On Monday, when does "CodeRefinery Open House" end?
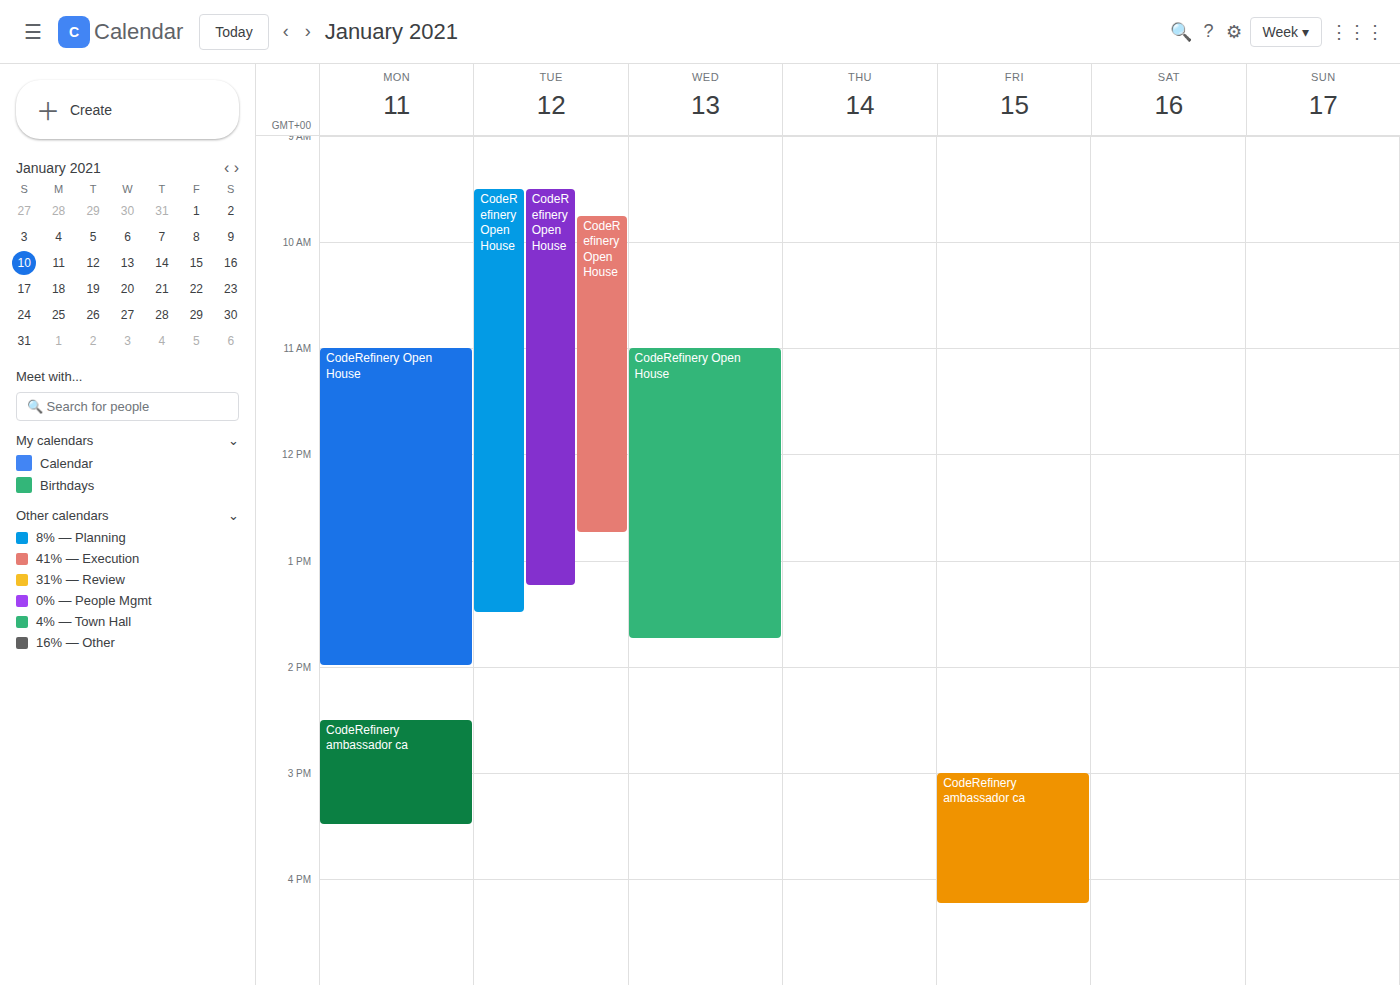
2:00 PM